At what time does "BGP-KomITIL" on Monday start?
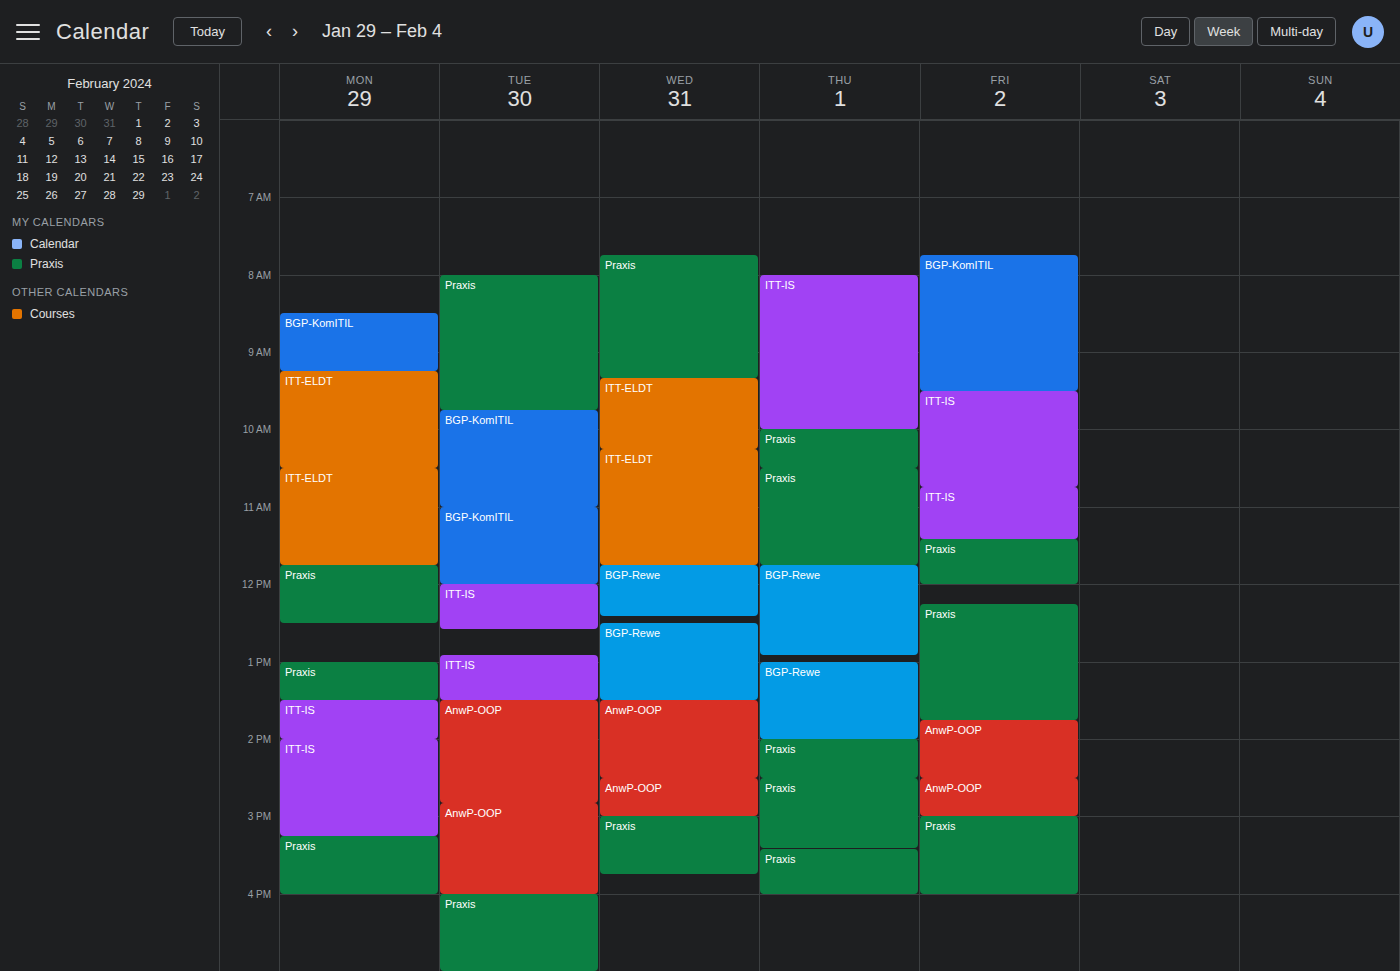
8:30 AM